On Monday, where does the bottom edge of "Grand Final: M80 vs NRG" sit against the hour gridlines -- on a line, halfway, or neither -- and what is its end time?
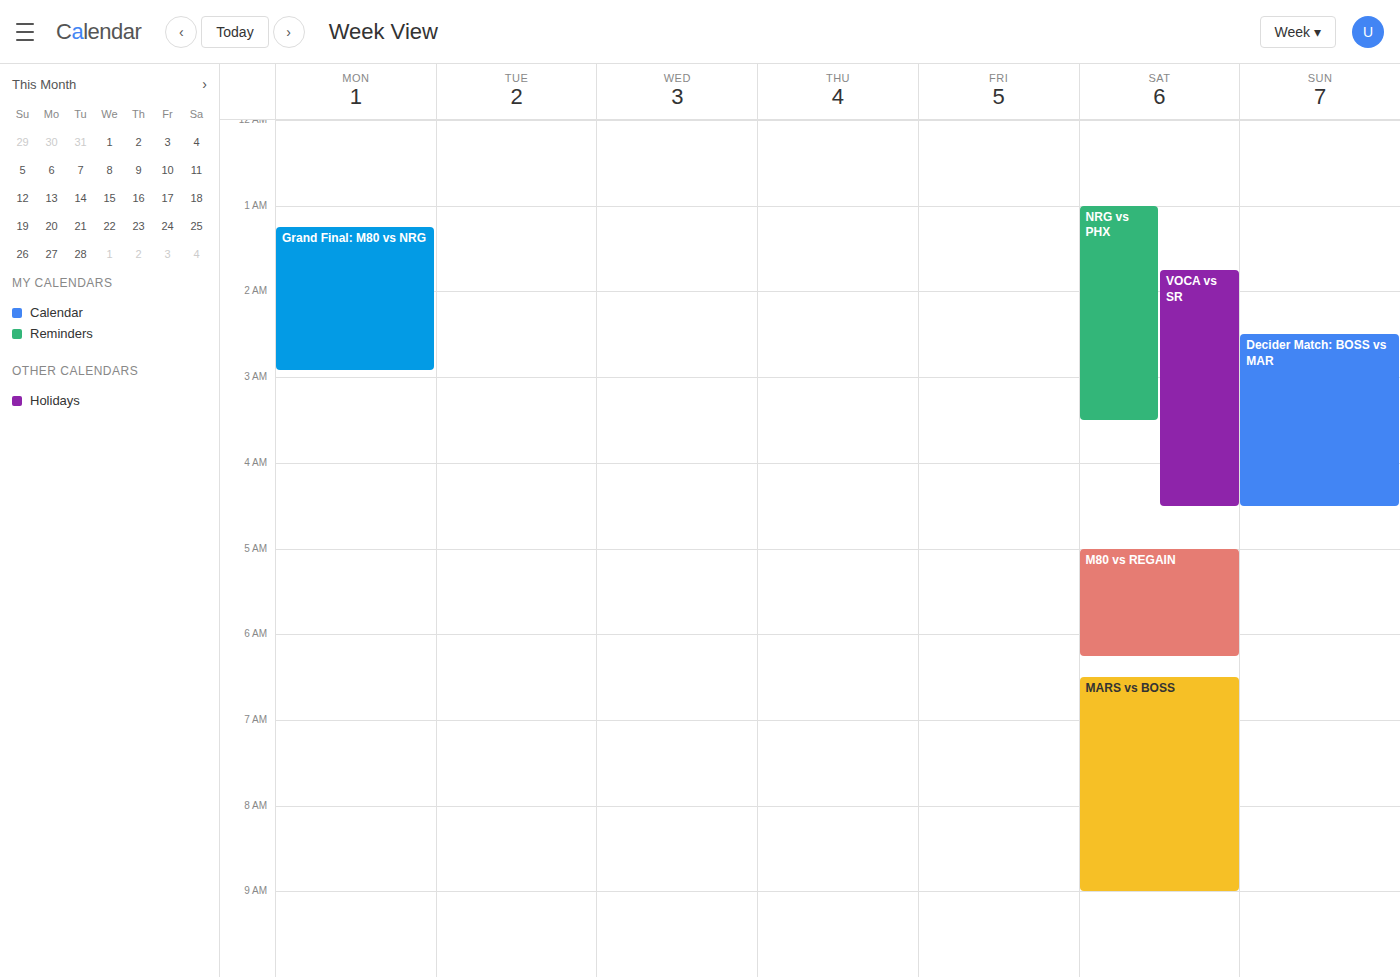
2:55 AM -- neither: 55 minutes below the 2 AM line and 5 minutes above the 3 AM line.